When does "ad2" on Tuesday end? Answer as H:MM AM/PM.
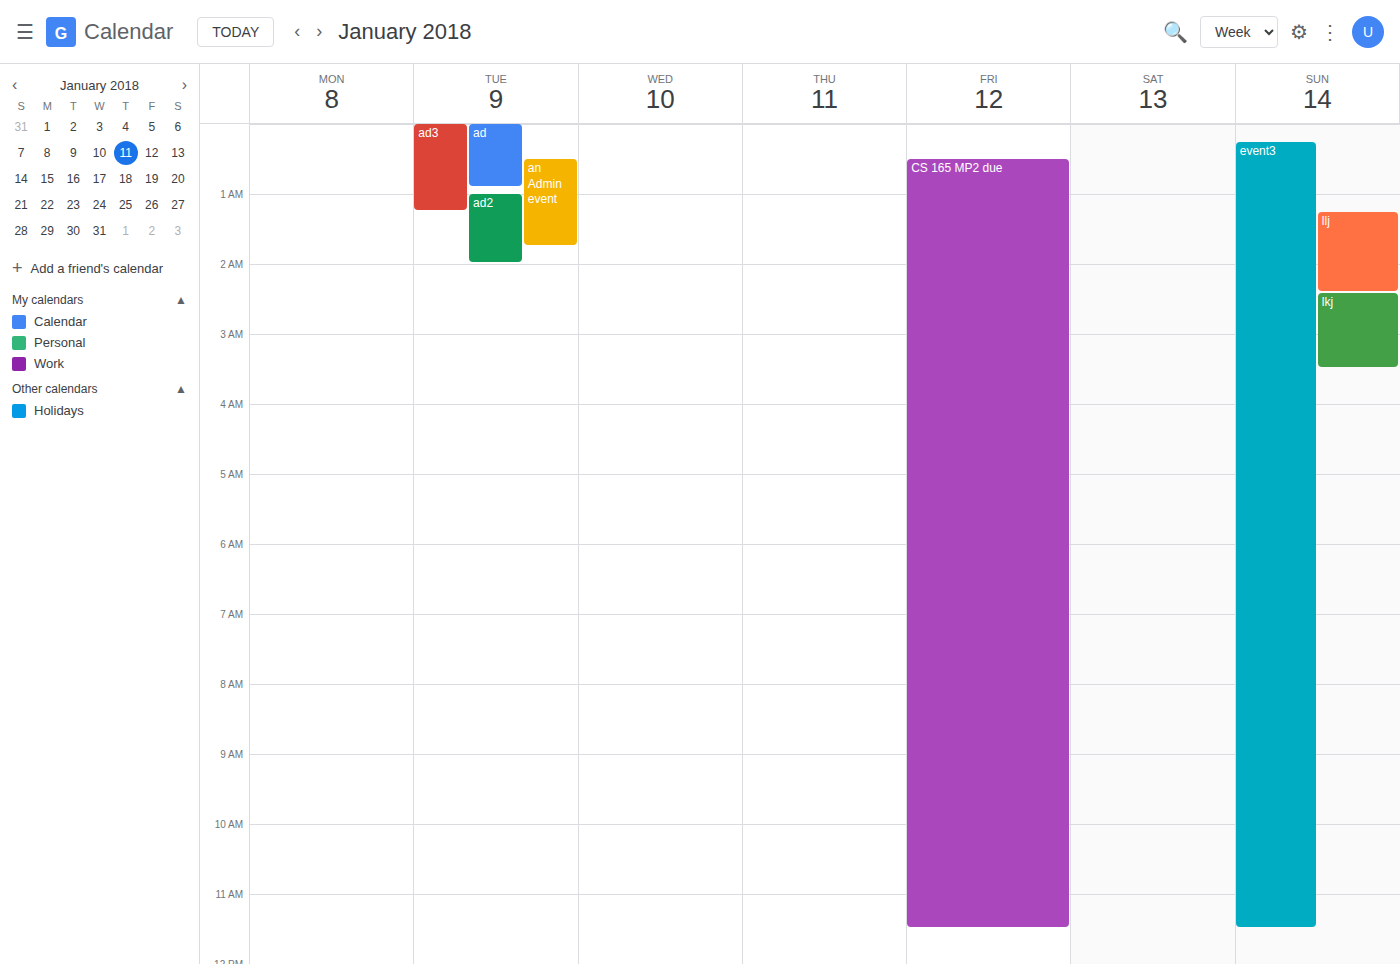
2:00 AM